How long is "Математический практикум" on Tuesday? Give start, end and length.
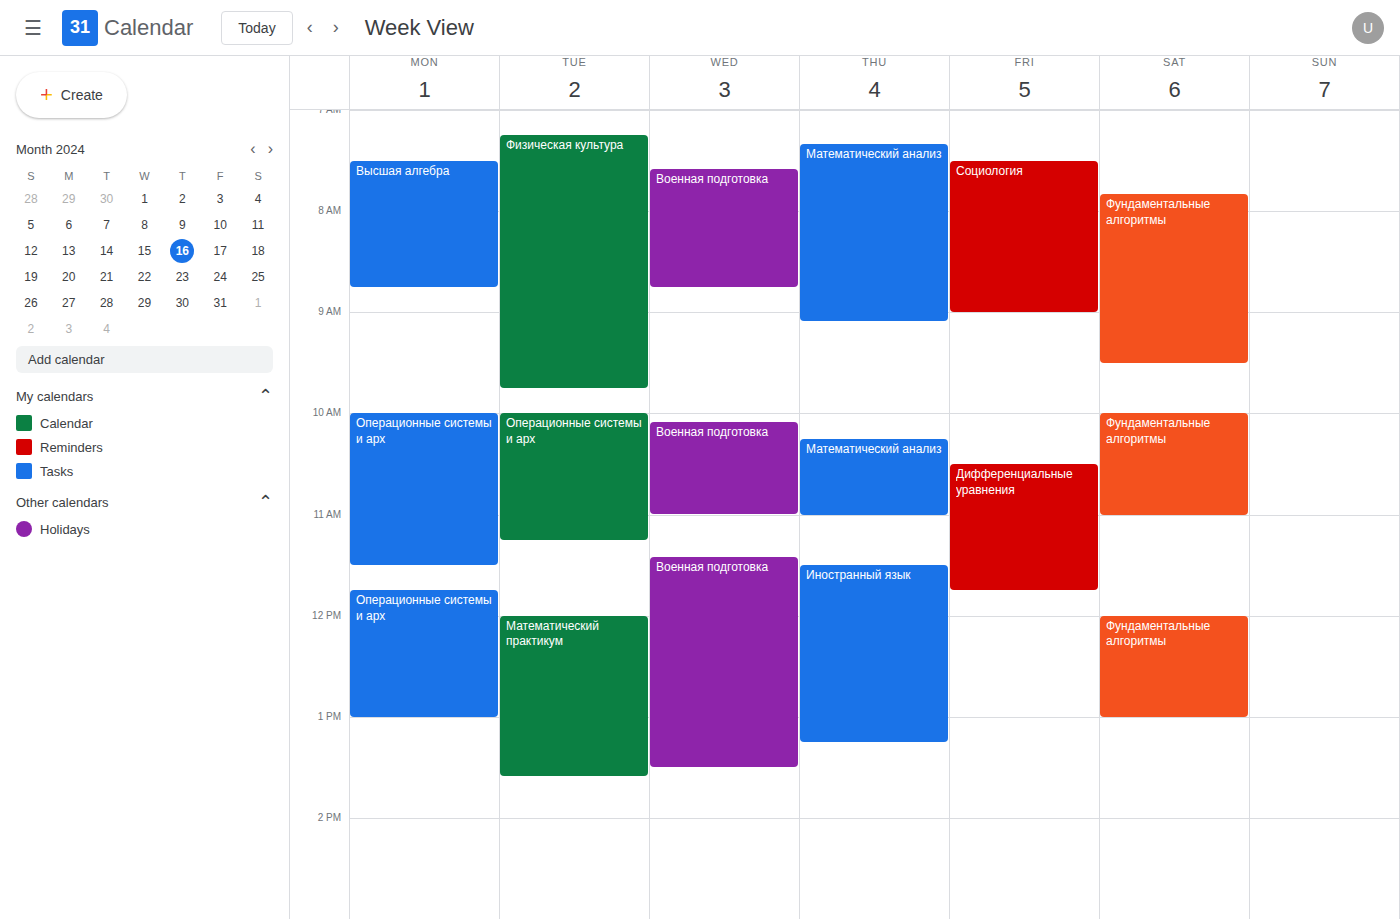
12:00 PM to 1:35 PM, 1 hour 35 minutes